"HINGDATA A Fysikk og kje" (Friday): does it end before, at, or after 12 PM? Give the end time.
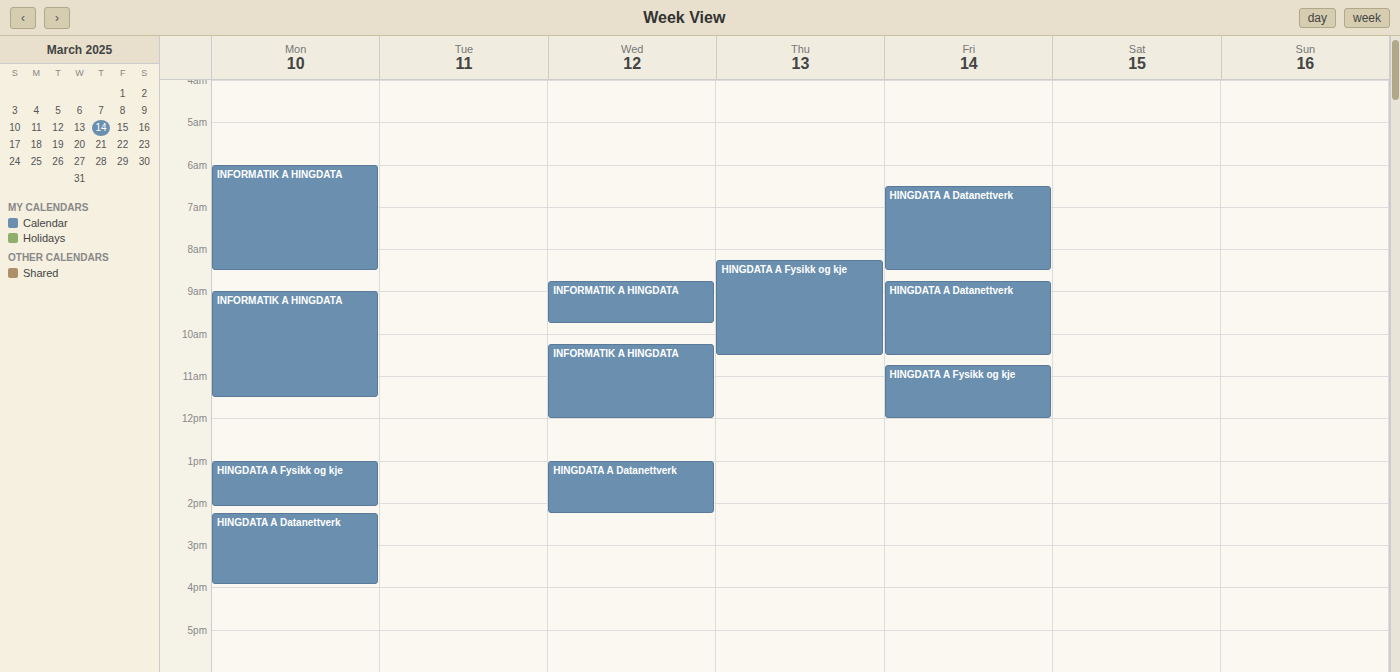
12:00 PM -- exactly at 12 PM, on the 12 PM line.